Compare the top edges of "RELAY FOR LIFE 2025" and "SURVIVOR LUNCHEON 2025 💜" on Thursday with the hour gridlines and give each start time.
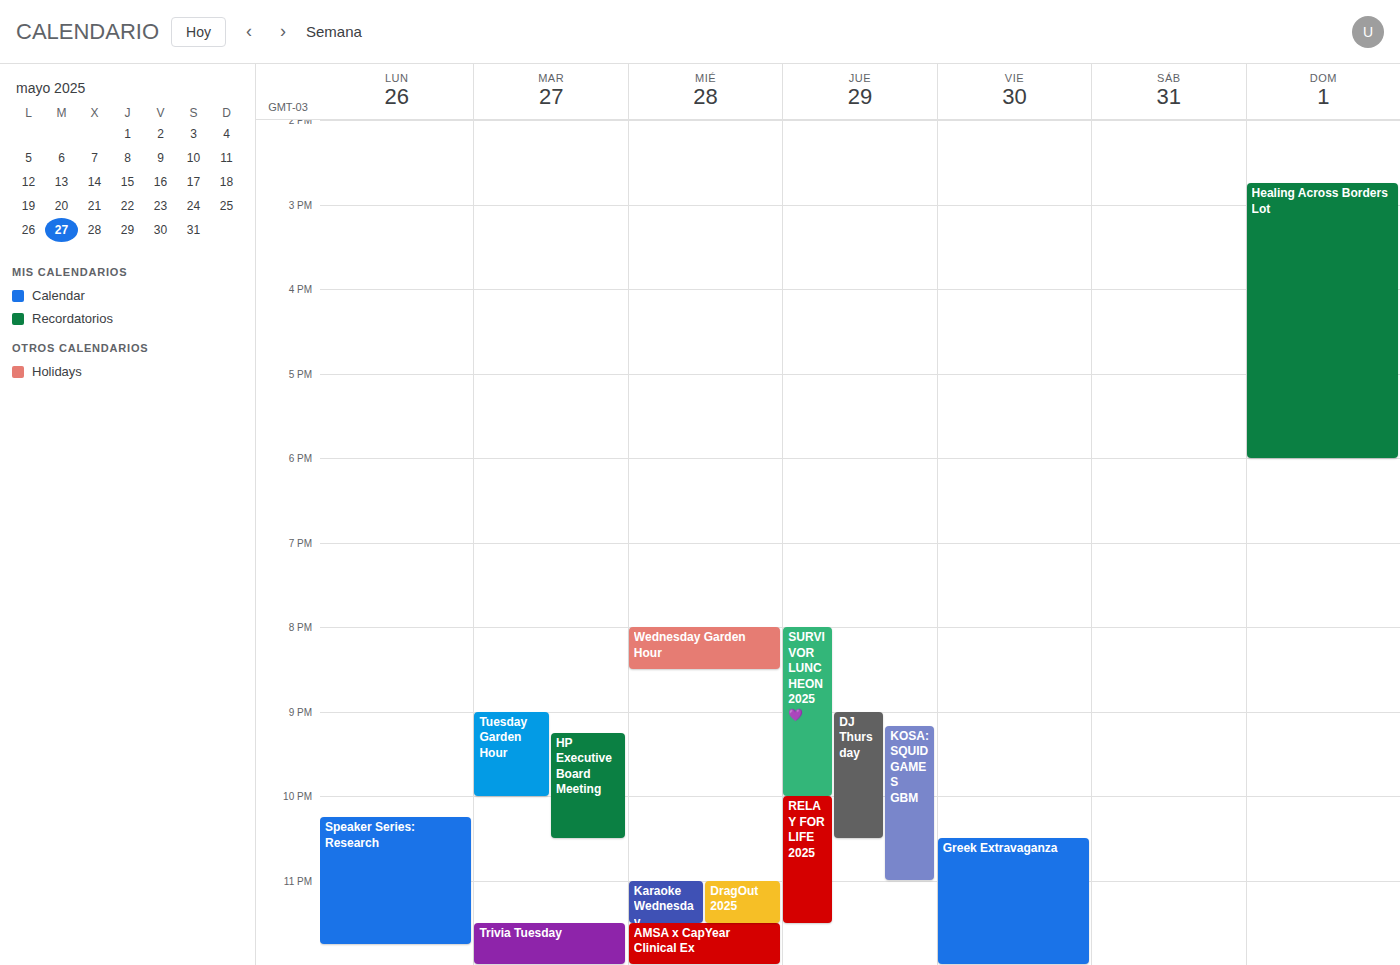
"RELAY FOR LIFE 2025": 10:00 PM, exactly on the 10 PM line. "SURVIVOR LUNCHEON 2025 💜": 8:00 PM, exactly on the 8 PM line.